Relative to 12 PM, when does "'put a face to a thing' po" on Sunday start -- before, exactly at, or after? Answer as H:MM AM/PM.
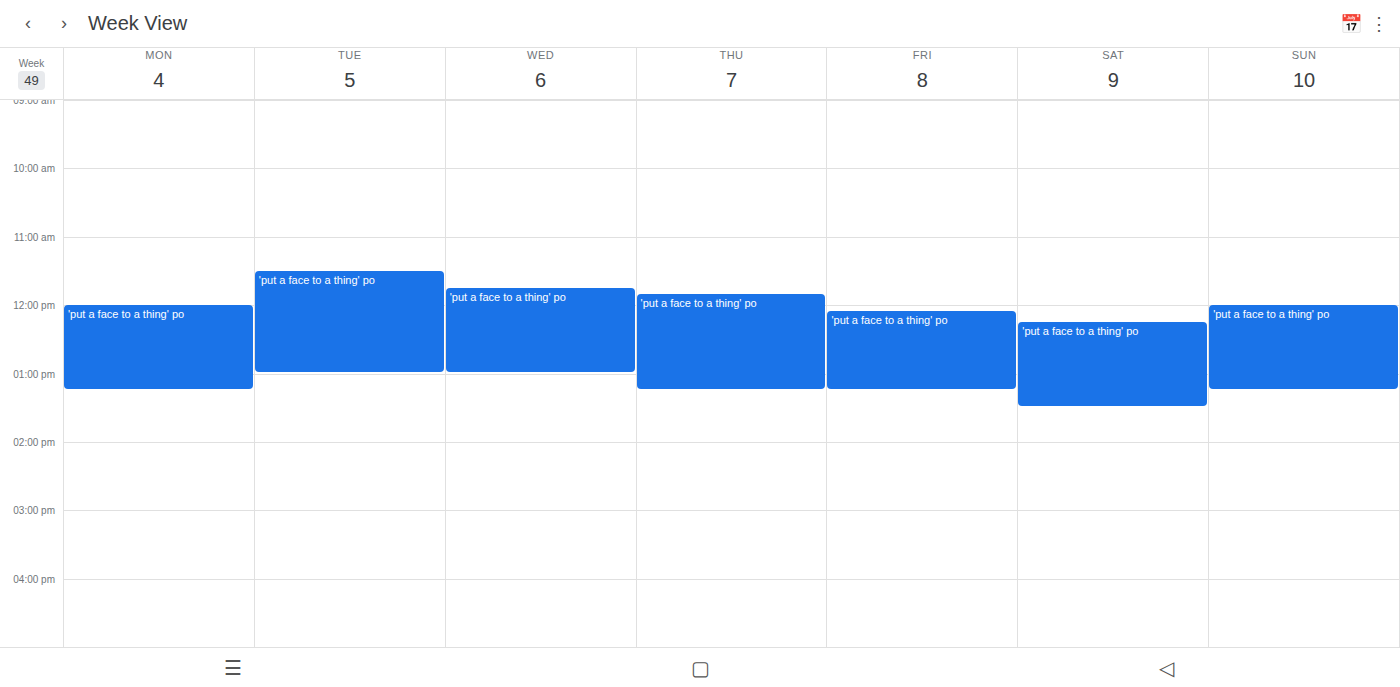
12:00 PM -- exactly at 12 PM, on the 12 PM line.